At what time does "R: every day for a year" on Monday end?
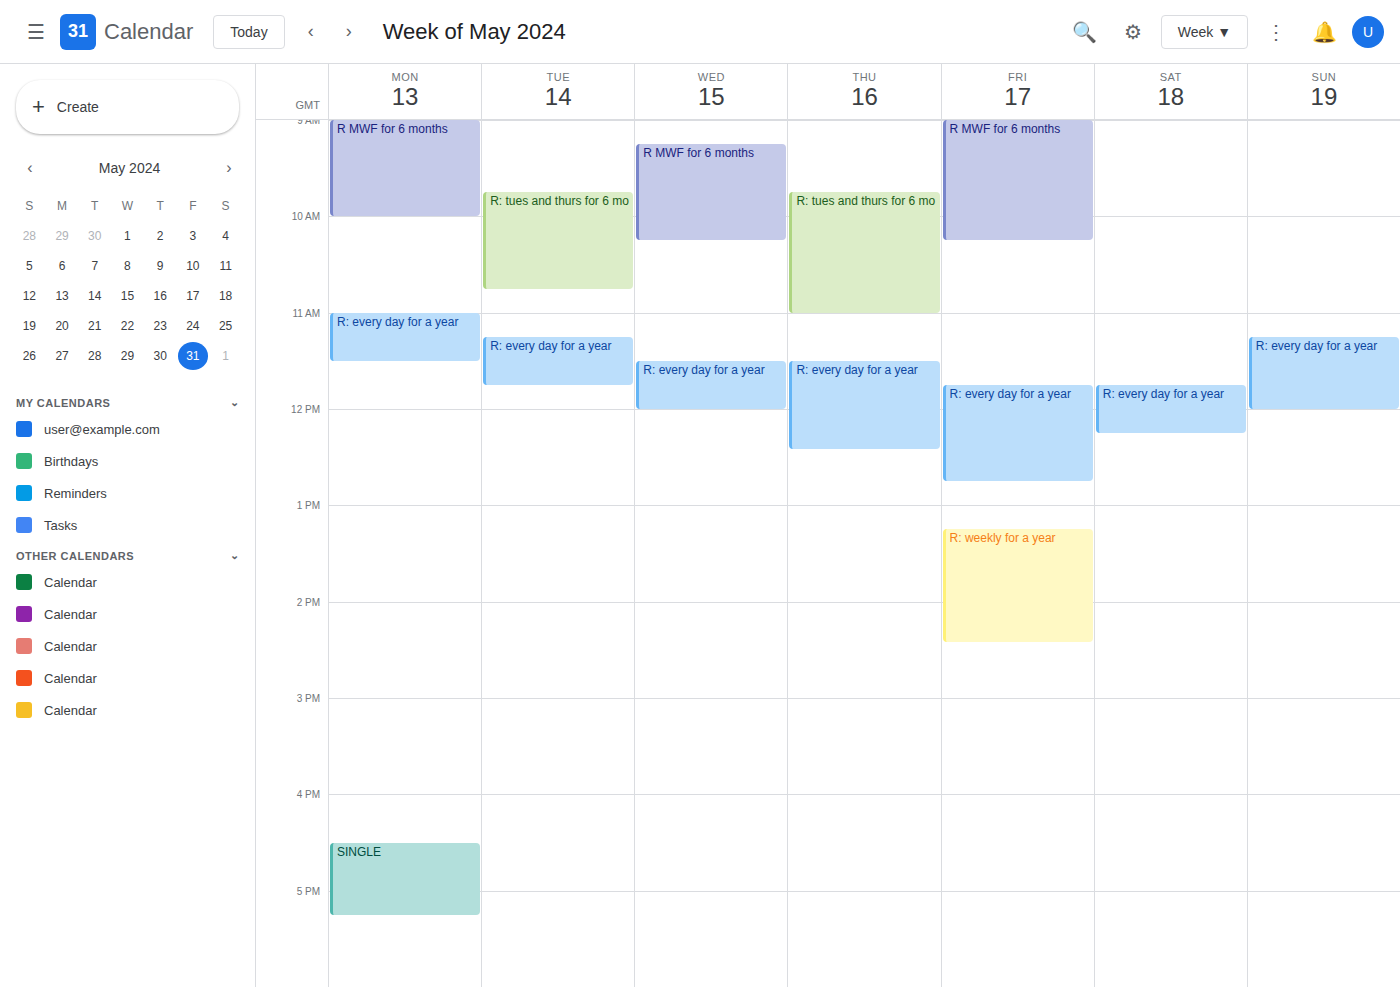
11:30 AM